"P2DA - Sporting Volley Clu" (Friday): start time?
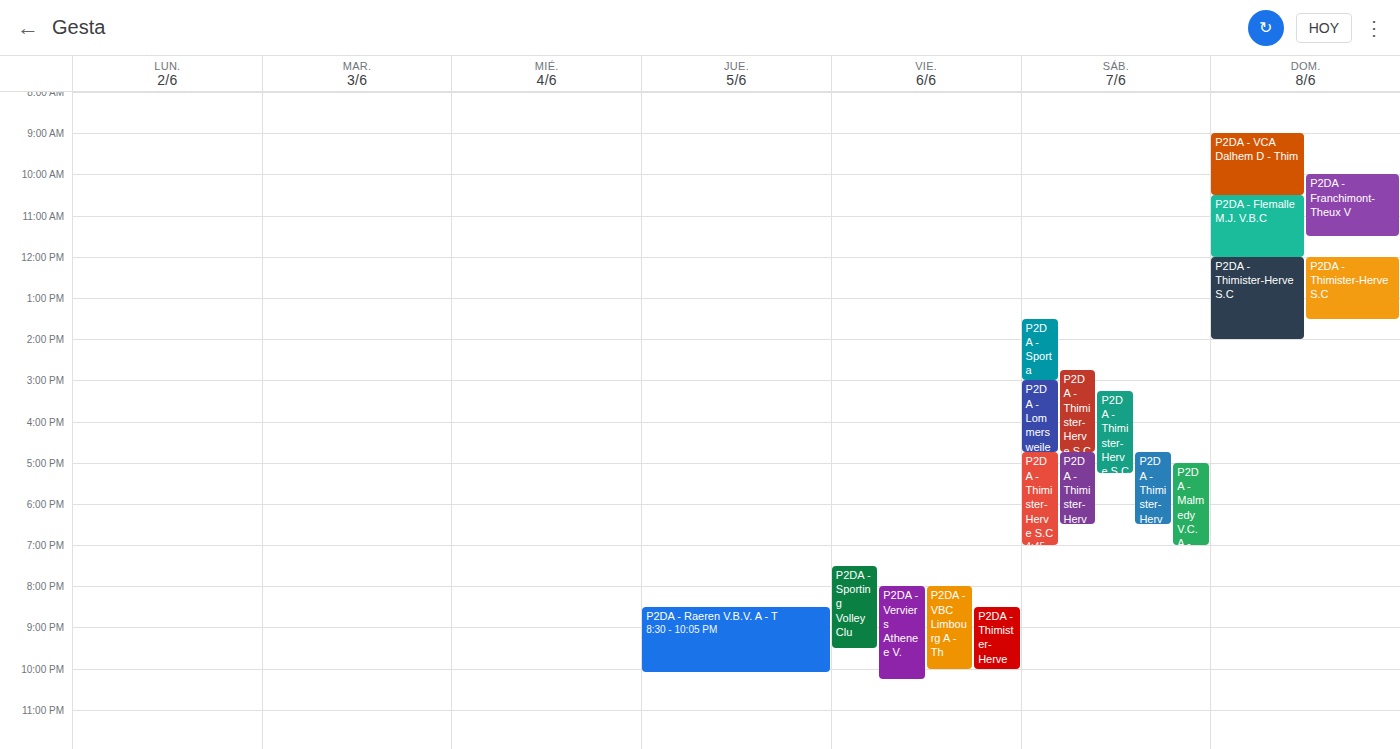
7:30 PM